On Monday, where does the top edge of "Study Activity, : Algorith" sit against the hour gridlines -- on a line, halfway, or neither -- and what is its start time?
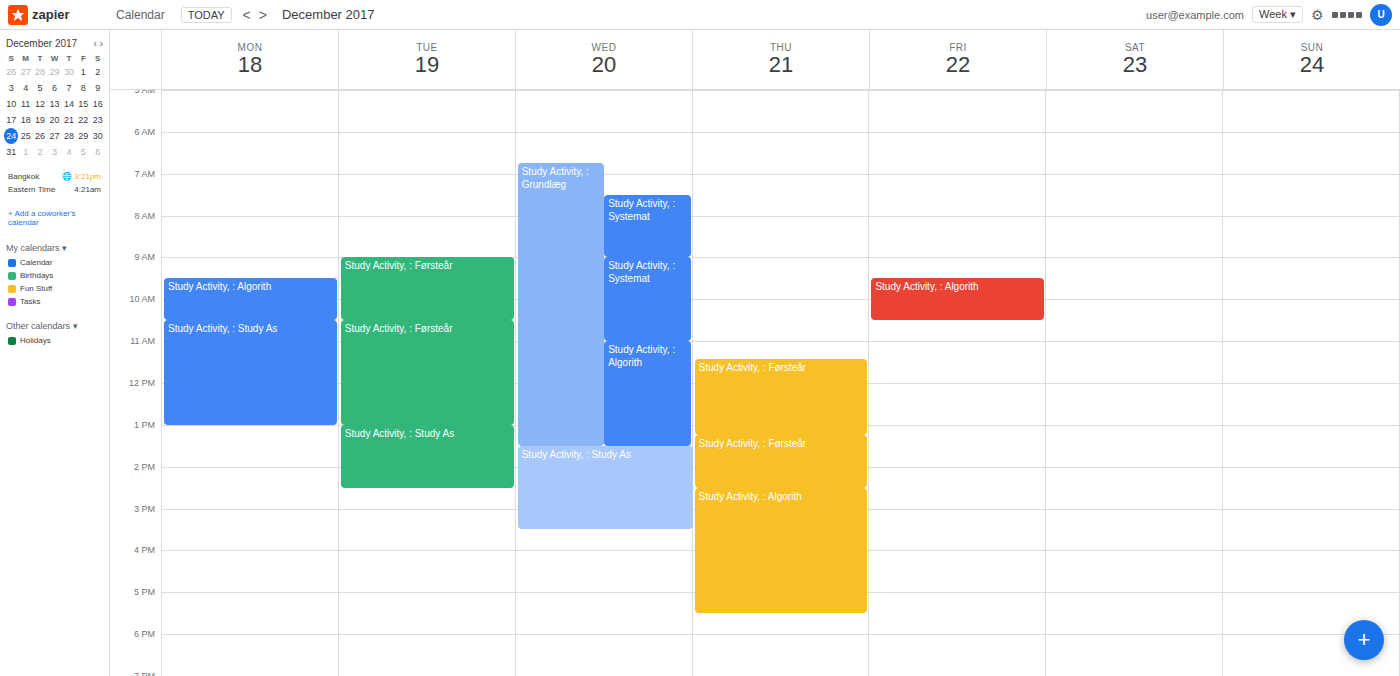
9:30 AM -- halfway between the 9 AM and 10 AM lines.